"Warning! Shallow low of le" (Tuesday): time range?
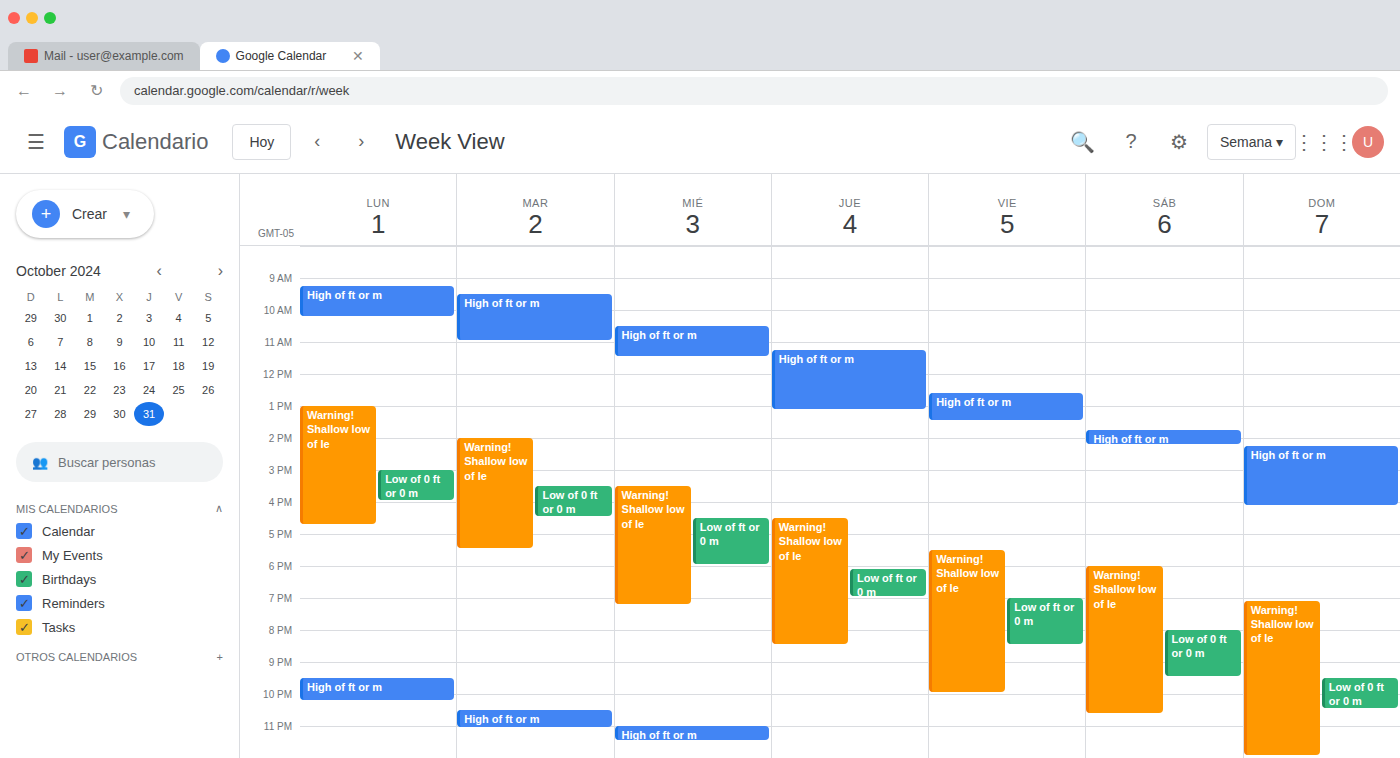
14:00 to 17:30